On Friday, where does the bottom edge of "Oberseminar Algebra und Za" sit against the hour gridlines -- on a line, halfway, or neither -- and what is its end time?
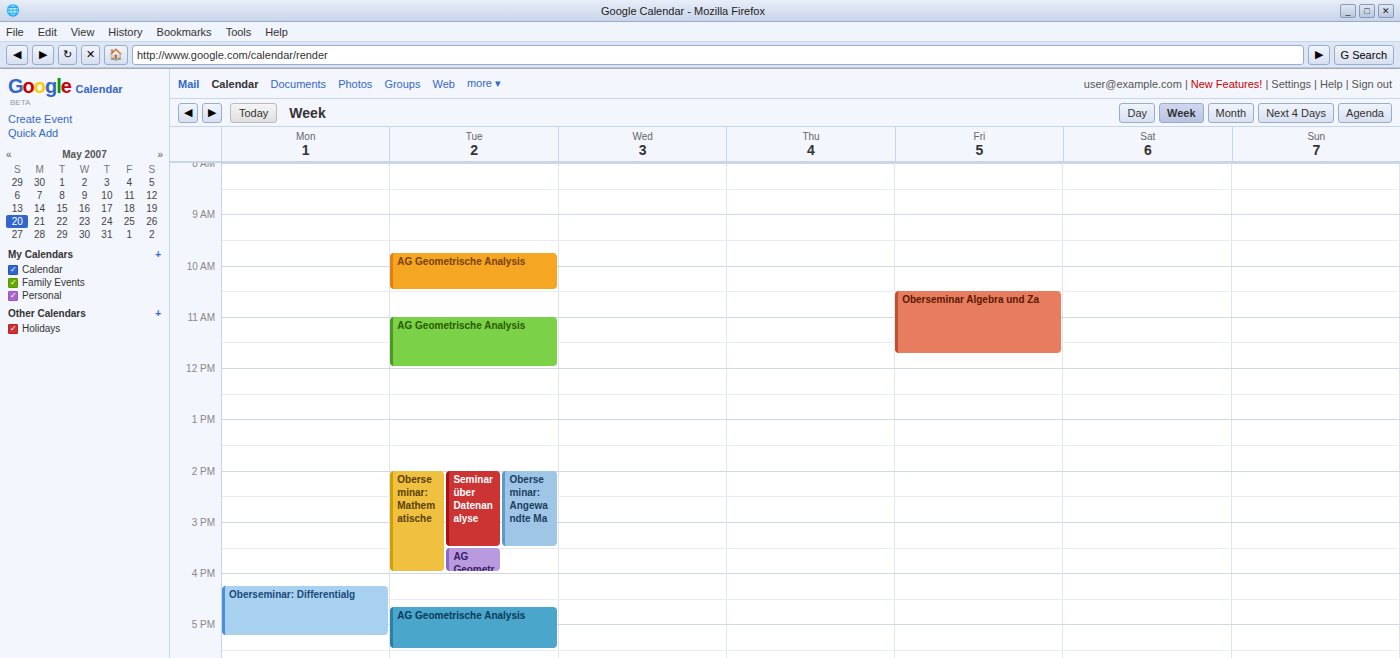
11:45 AM -- neither: three quarters of the way from the 11 AM line to the 12 PM line.